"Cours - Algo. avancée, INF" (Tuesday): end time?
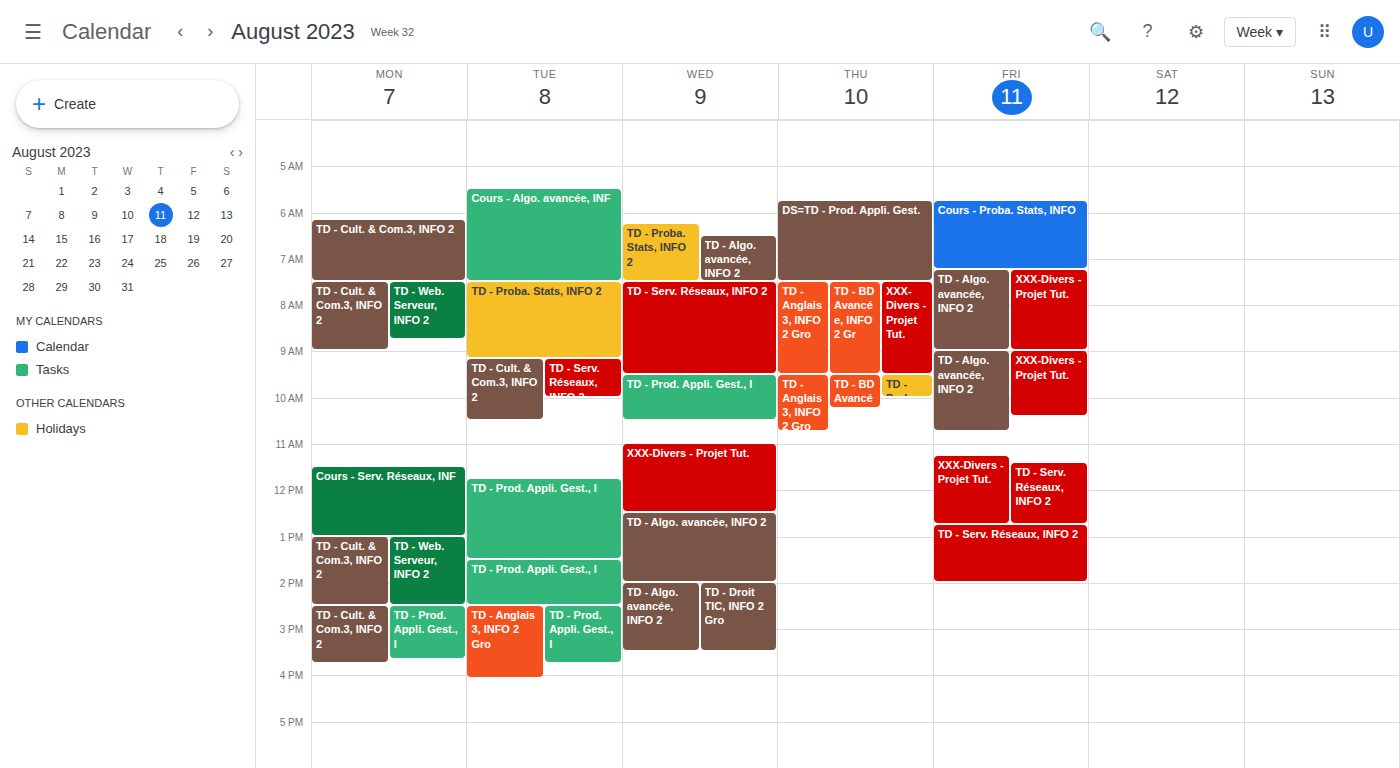
7:30 AM